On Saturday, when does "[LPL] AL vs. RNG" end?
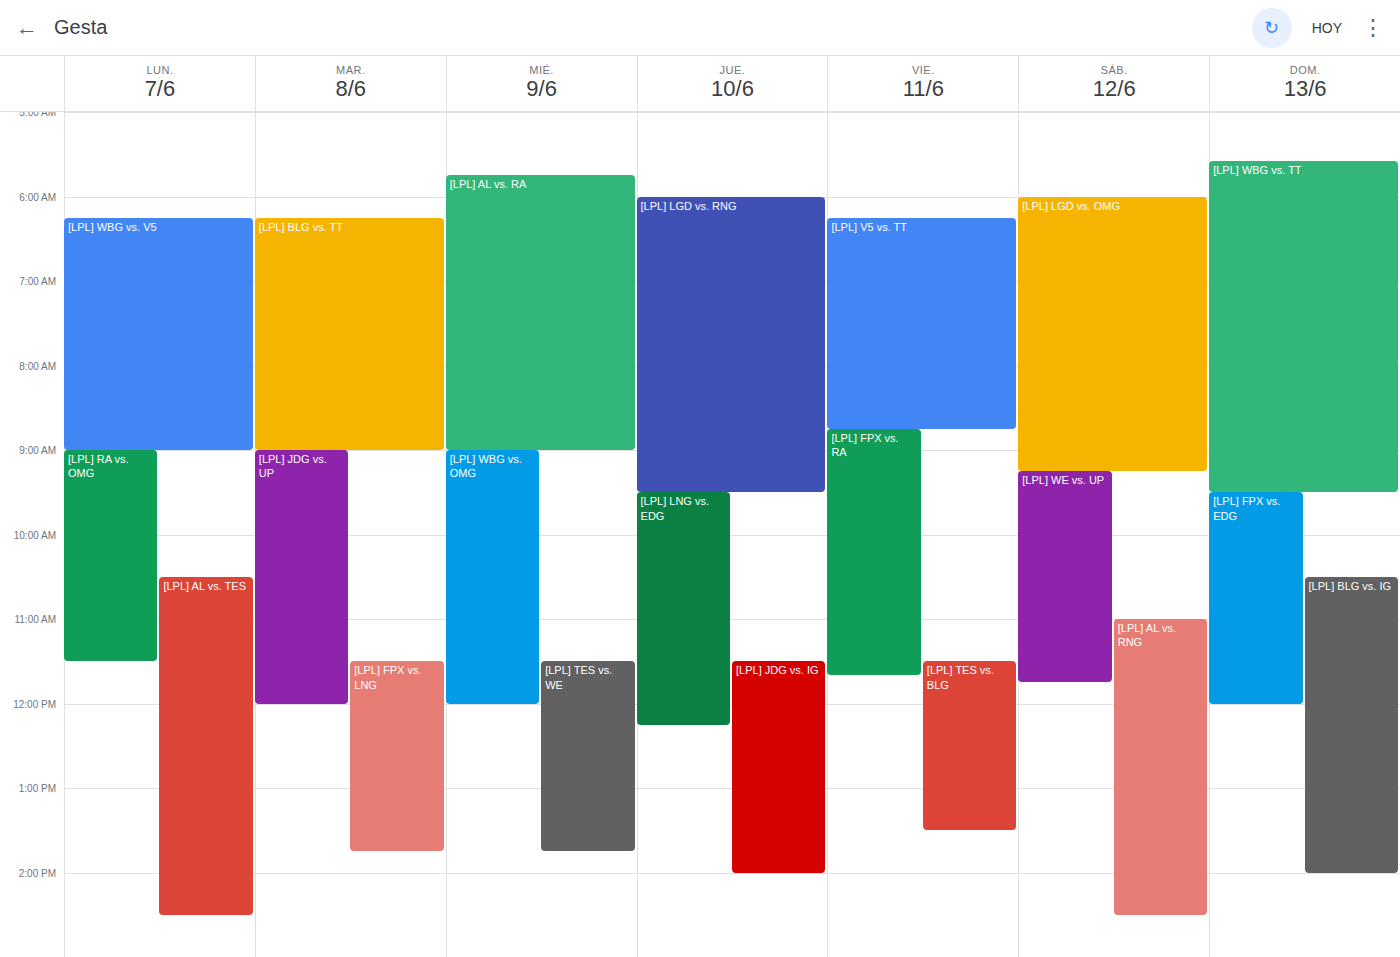
2:30 PM